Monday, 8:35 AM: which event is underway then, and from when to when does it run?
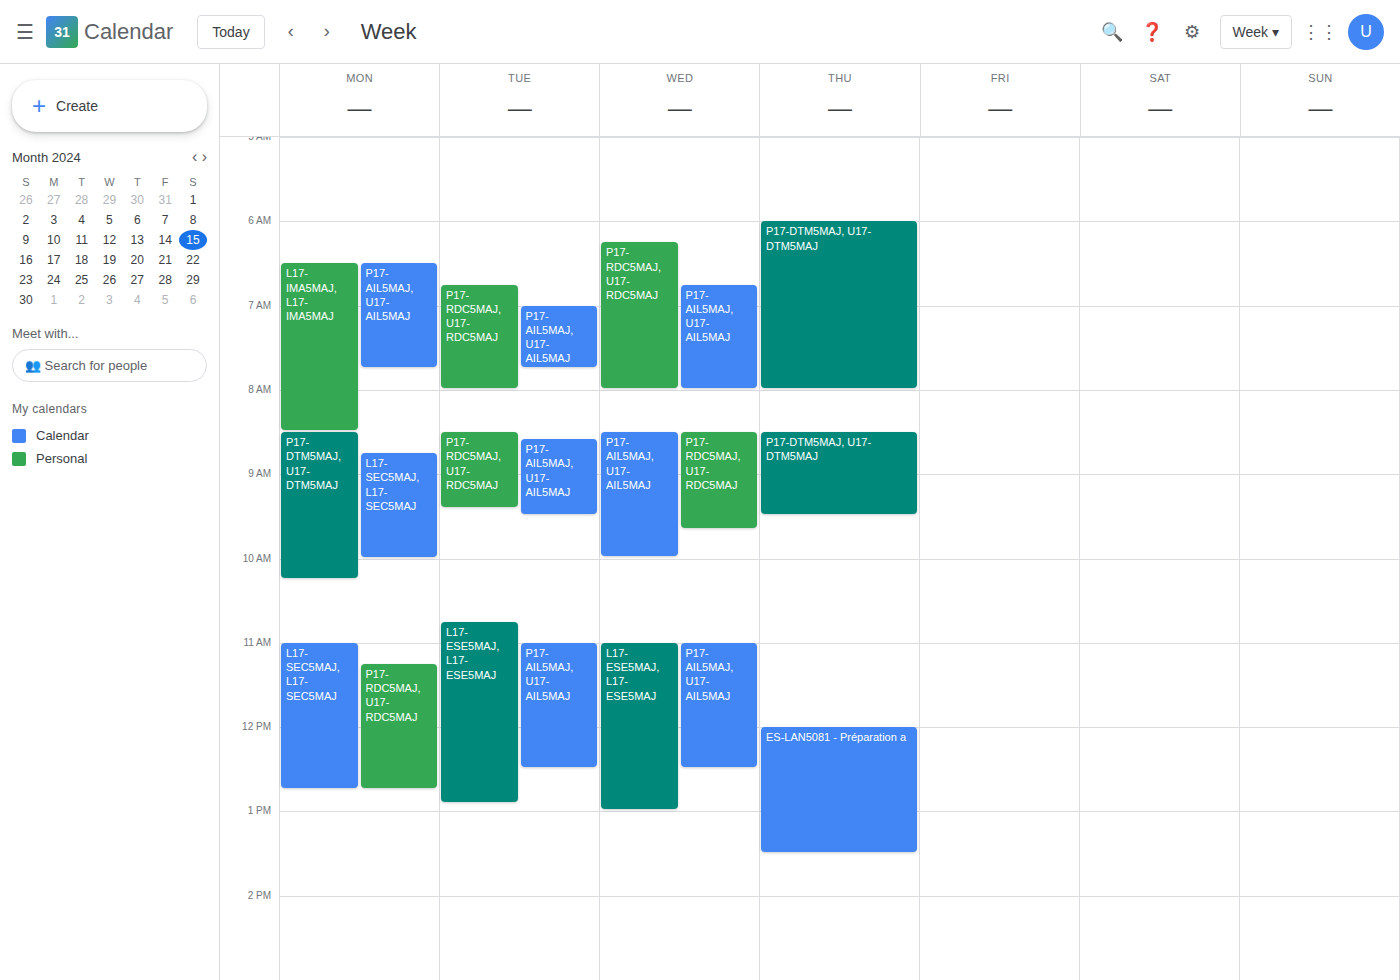
"P17-DTM5MAJ, U17-DTM5MAJ", 8:30 AM to 10:15 AM